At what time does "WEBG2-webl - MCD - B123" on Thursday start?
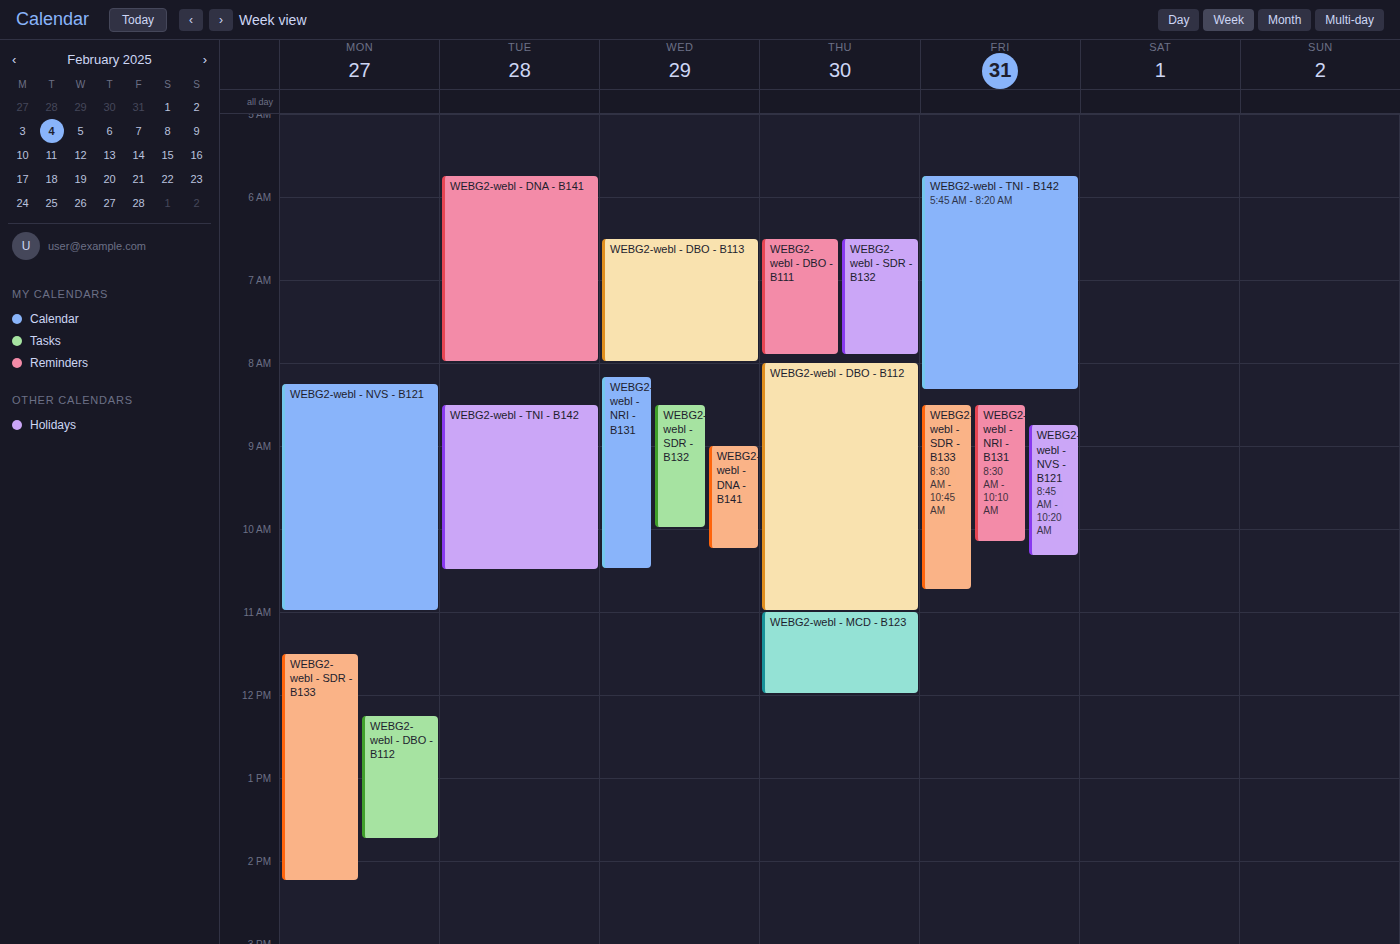
11:00 AM